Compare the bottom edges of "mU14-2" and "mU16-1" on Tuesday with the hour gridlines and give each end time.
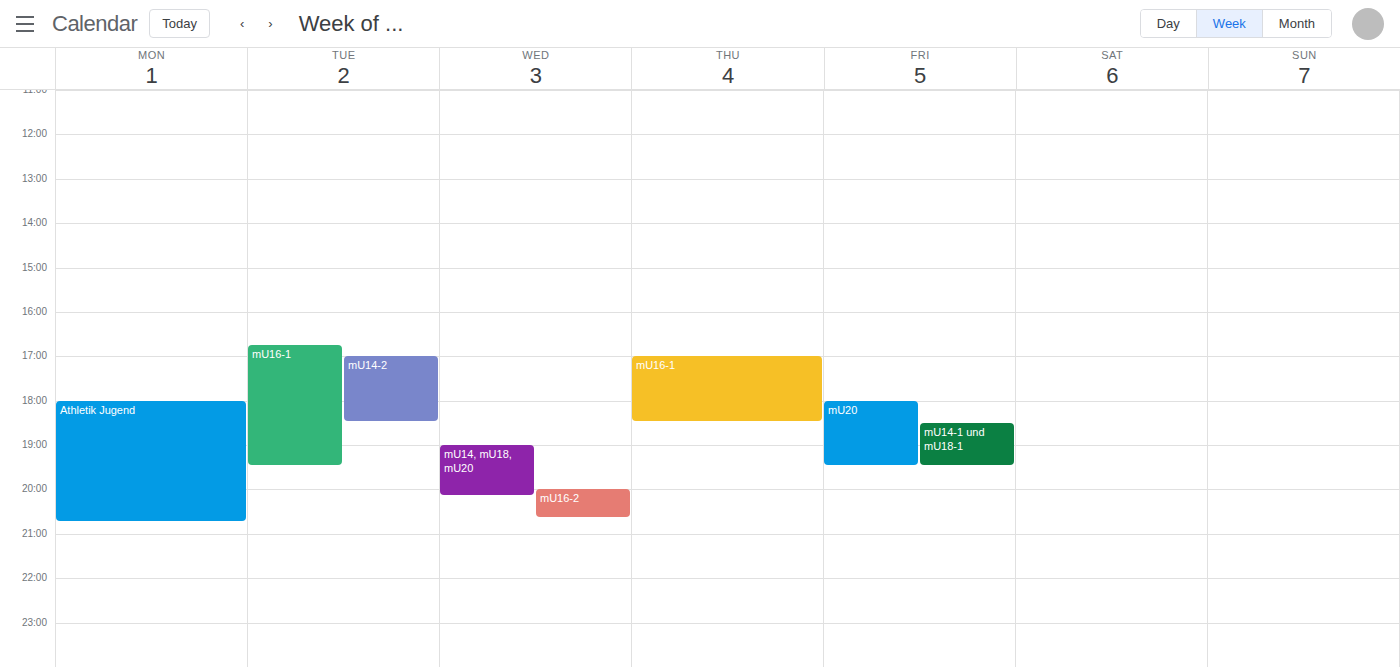
"mU14-2": 6:30 PM, halfway between the 6 PM and 7 PM lines. "mU16-1": 7:30 PM, halfway between the 7 PM and 8 PM lines.